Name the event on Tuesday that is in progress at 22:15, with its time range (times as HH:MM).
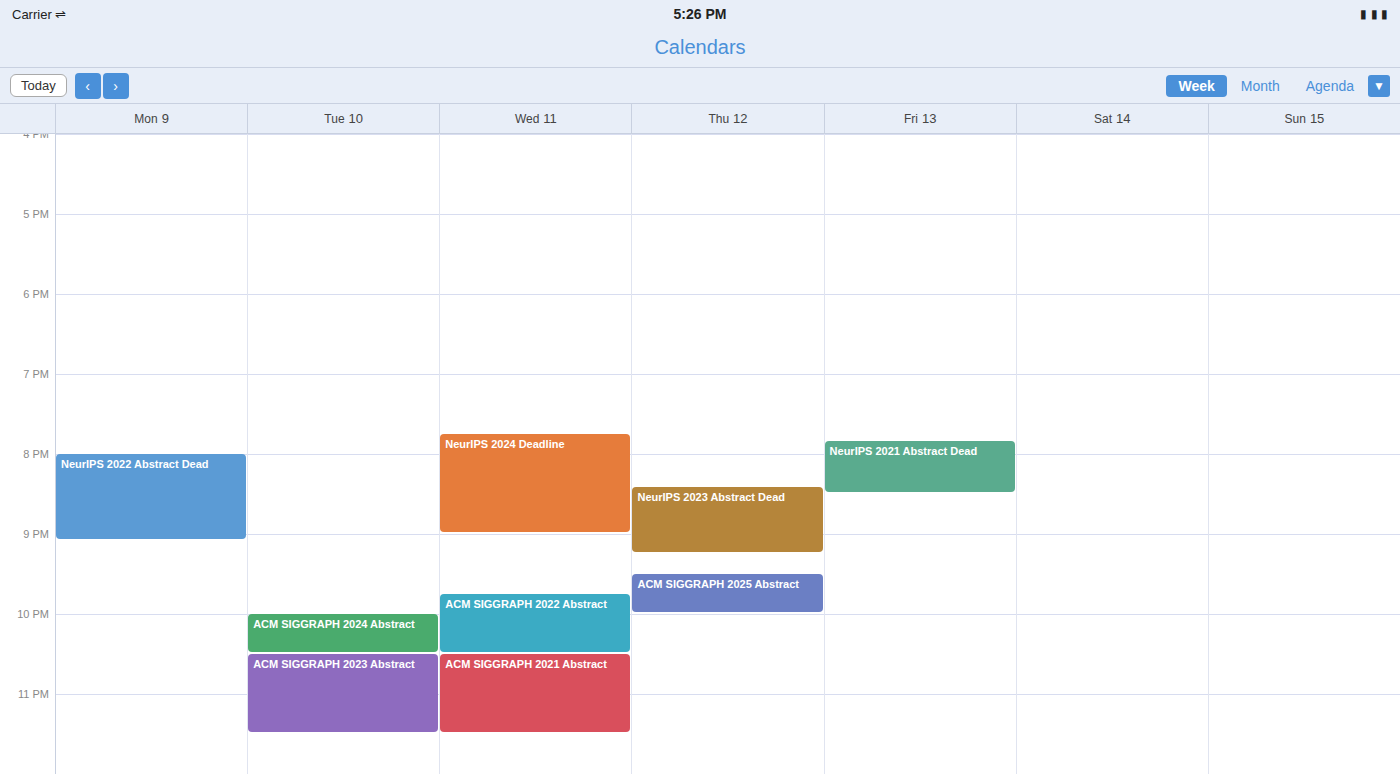
"ACM SIGGRAPH 2024 Abstract", 22:00 to 22:30